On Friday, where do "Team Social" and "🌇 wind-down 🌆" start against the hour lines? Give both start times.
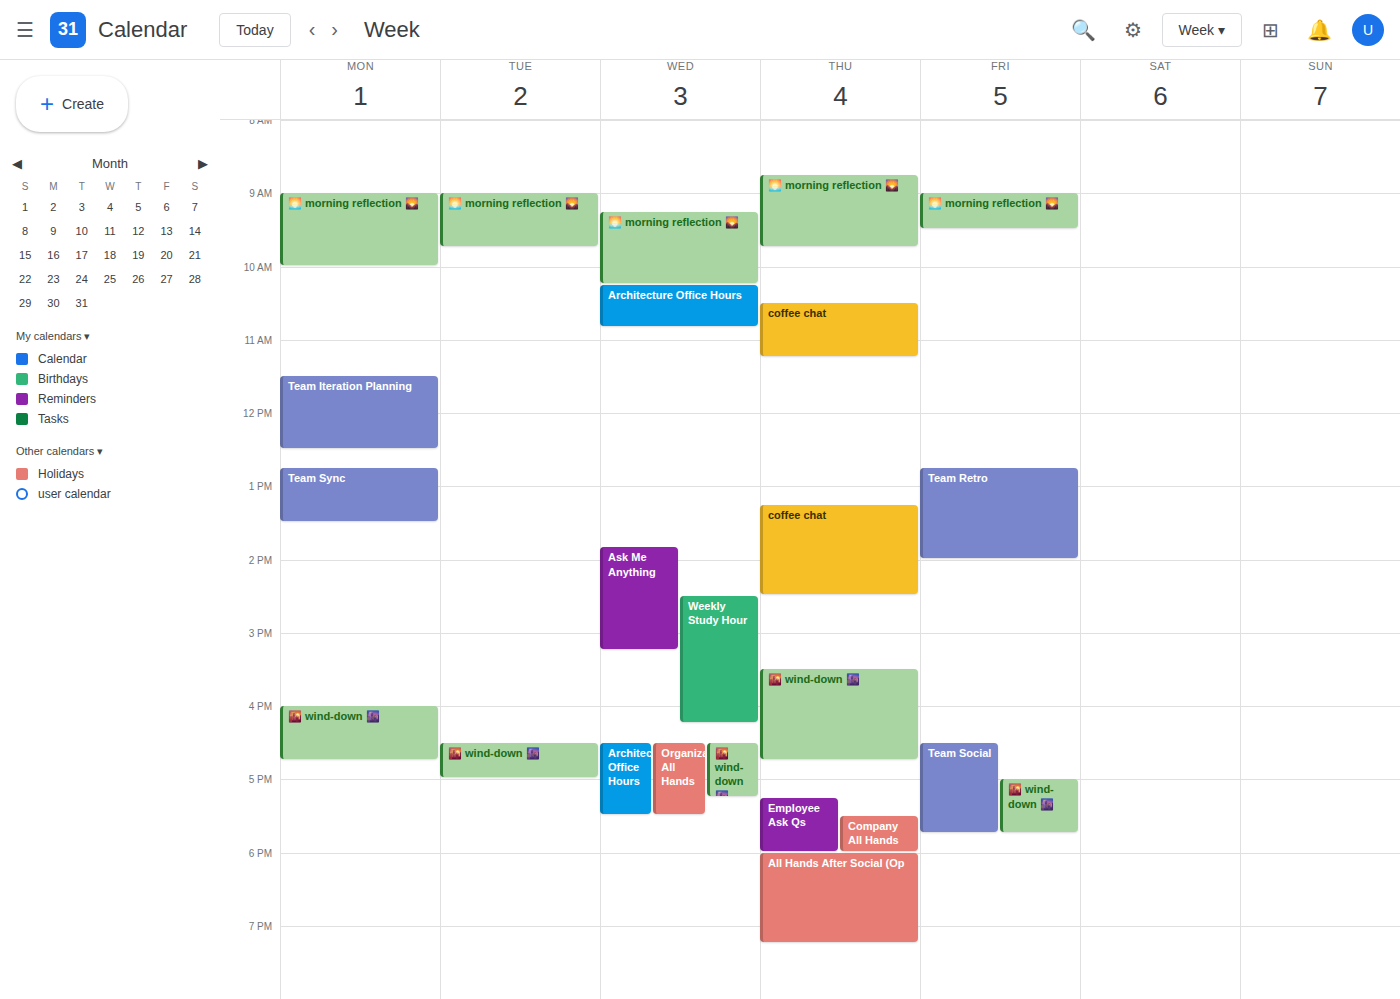
"Team Social": 4:30 PM, halfway between the 4 PM and 5 PM lines. "🌇 wind-down 🌆": 5:00 PM, exactly on the 5 PM line.